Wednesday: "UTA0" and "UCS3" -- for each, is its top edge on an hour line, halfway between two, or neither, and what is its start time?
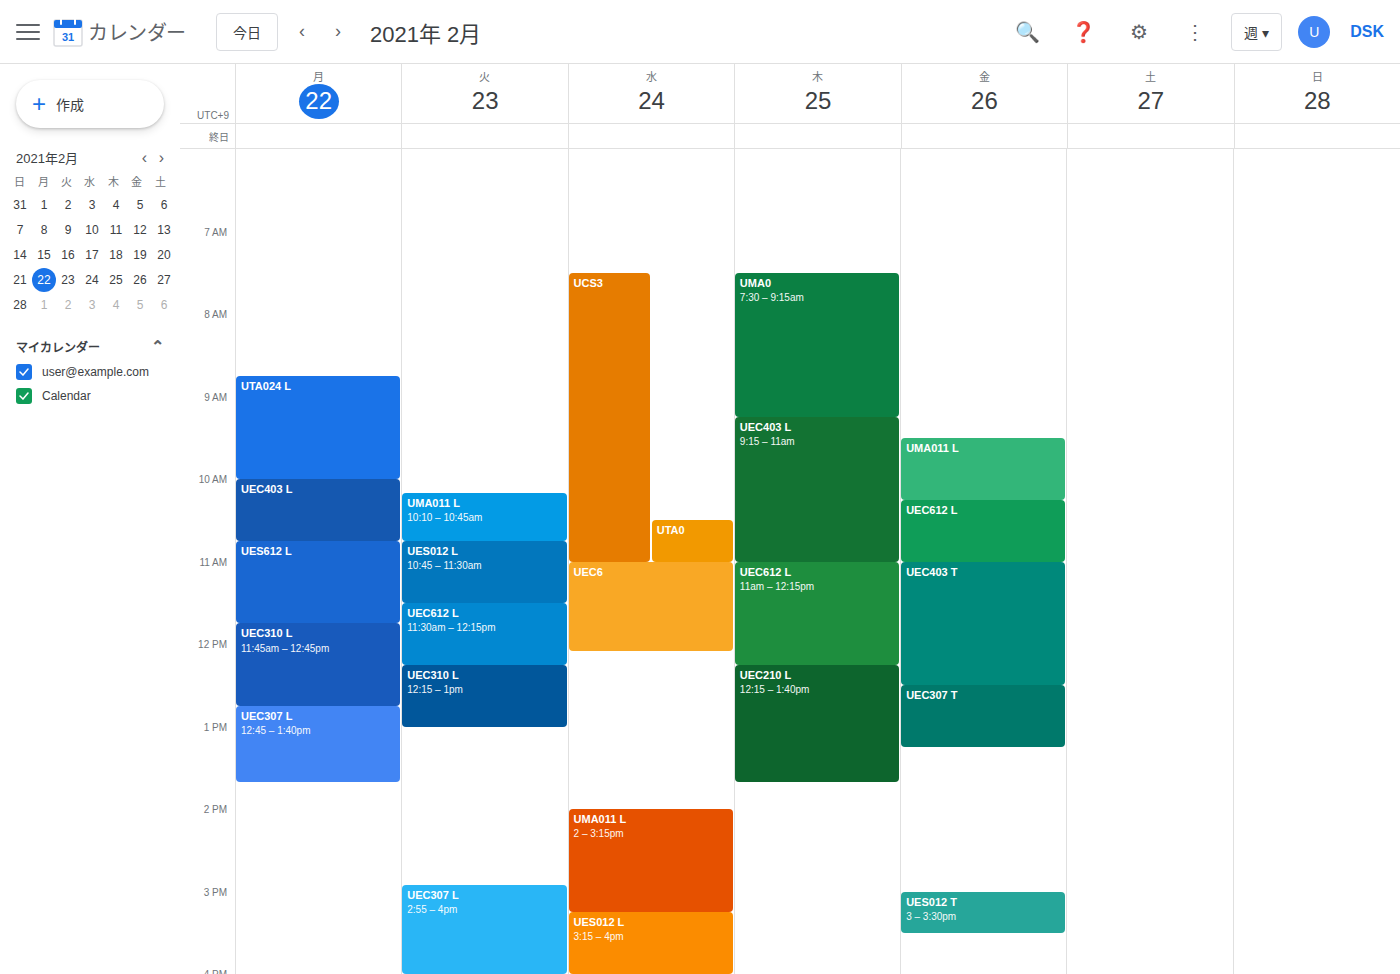
"UTA0": 10:30 AM, halfway between the 10 AM and 11 AM lines. "UCS3": 7:30 AM, halfway between the 7 AM and 8 AM lines.